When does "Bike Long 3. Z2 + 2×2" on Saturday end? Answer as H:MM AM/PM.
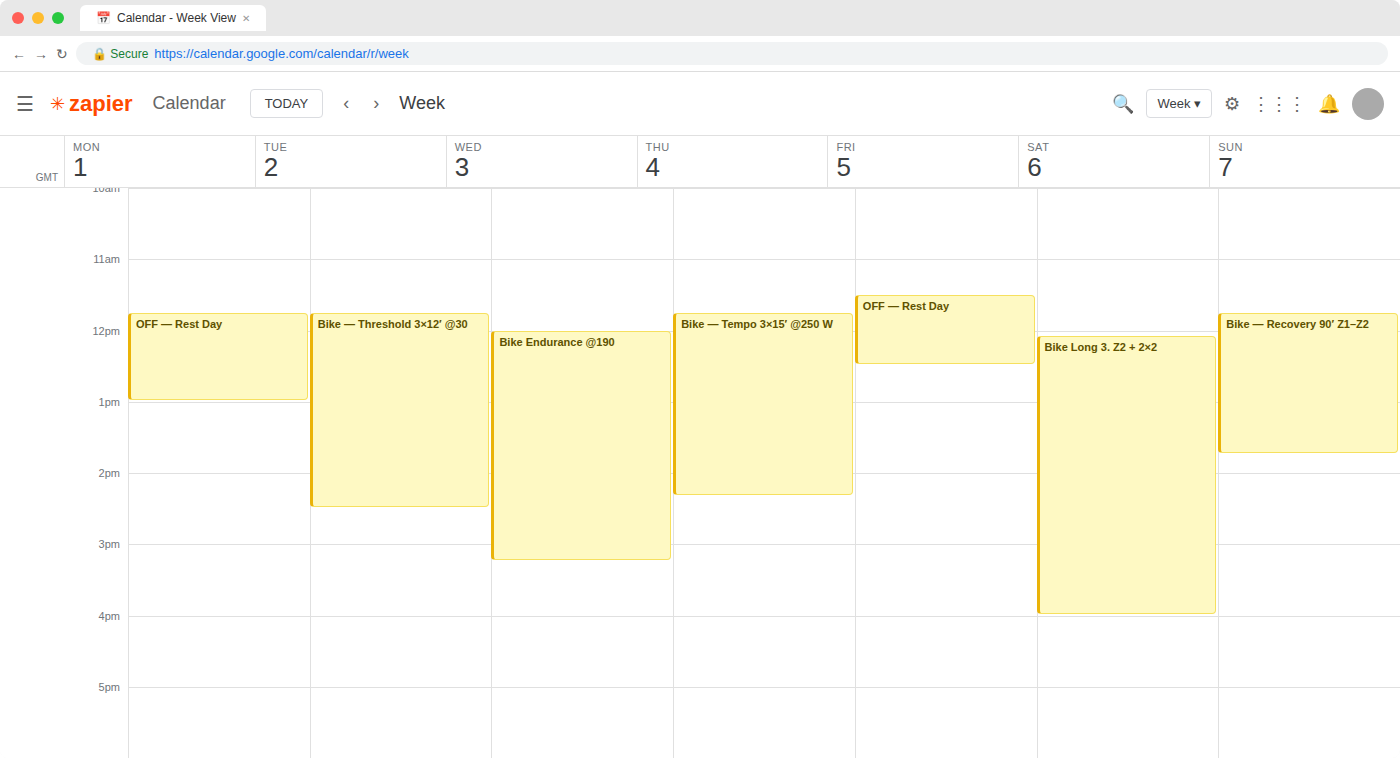
4:00 PM